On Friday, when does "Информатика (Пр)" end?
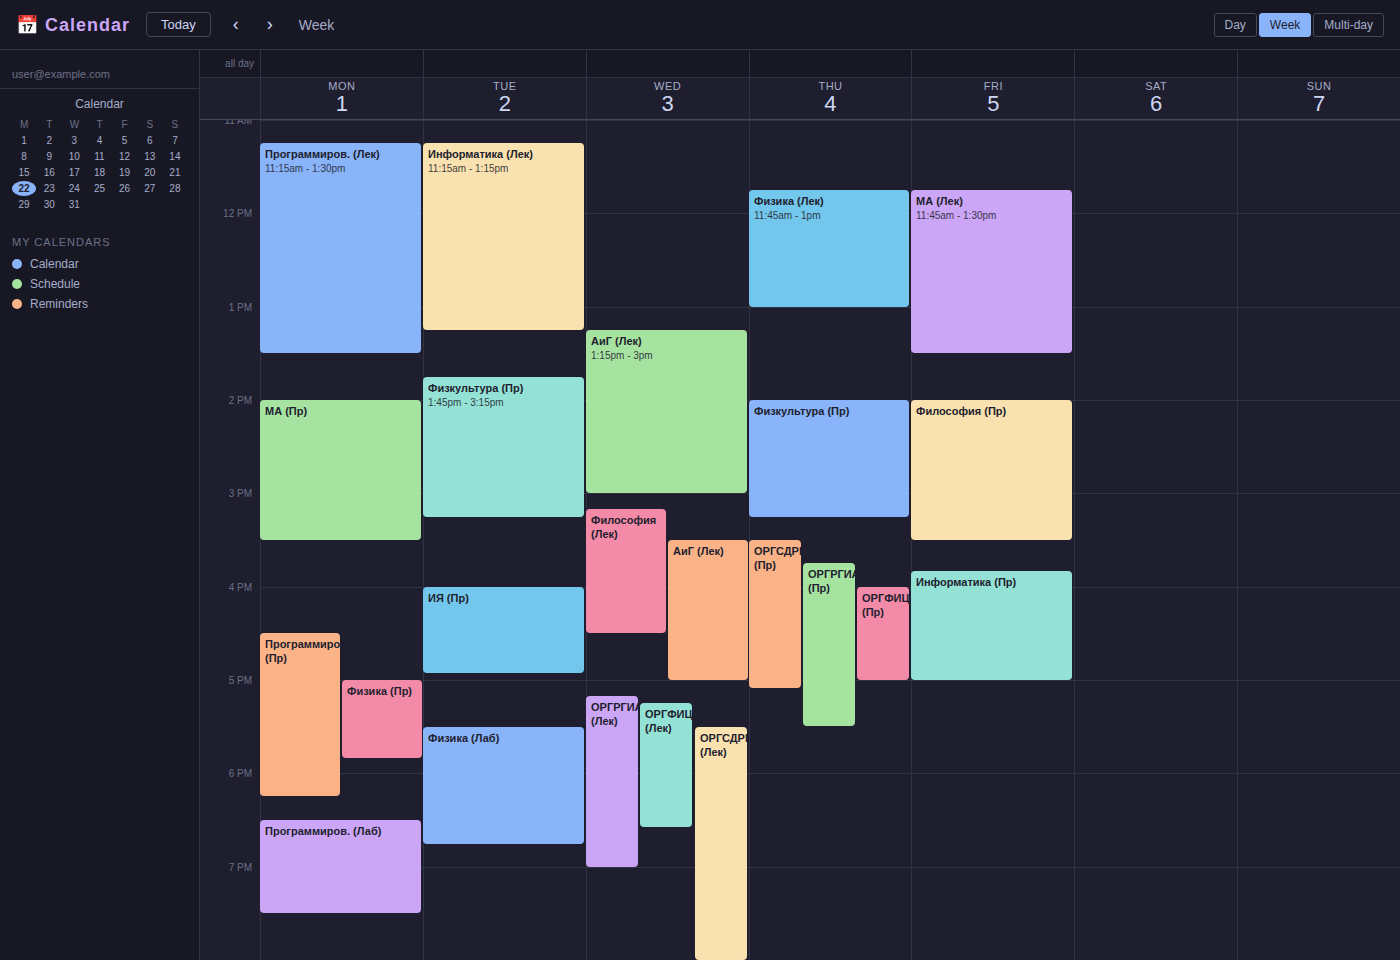
5:00 PM